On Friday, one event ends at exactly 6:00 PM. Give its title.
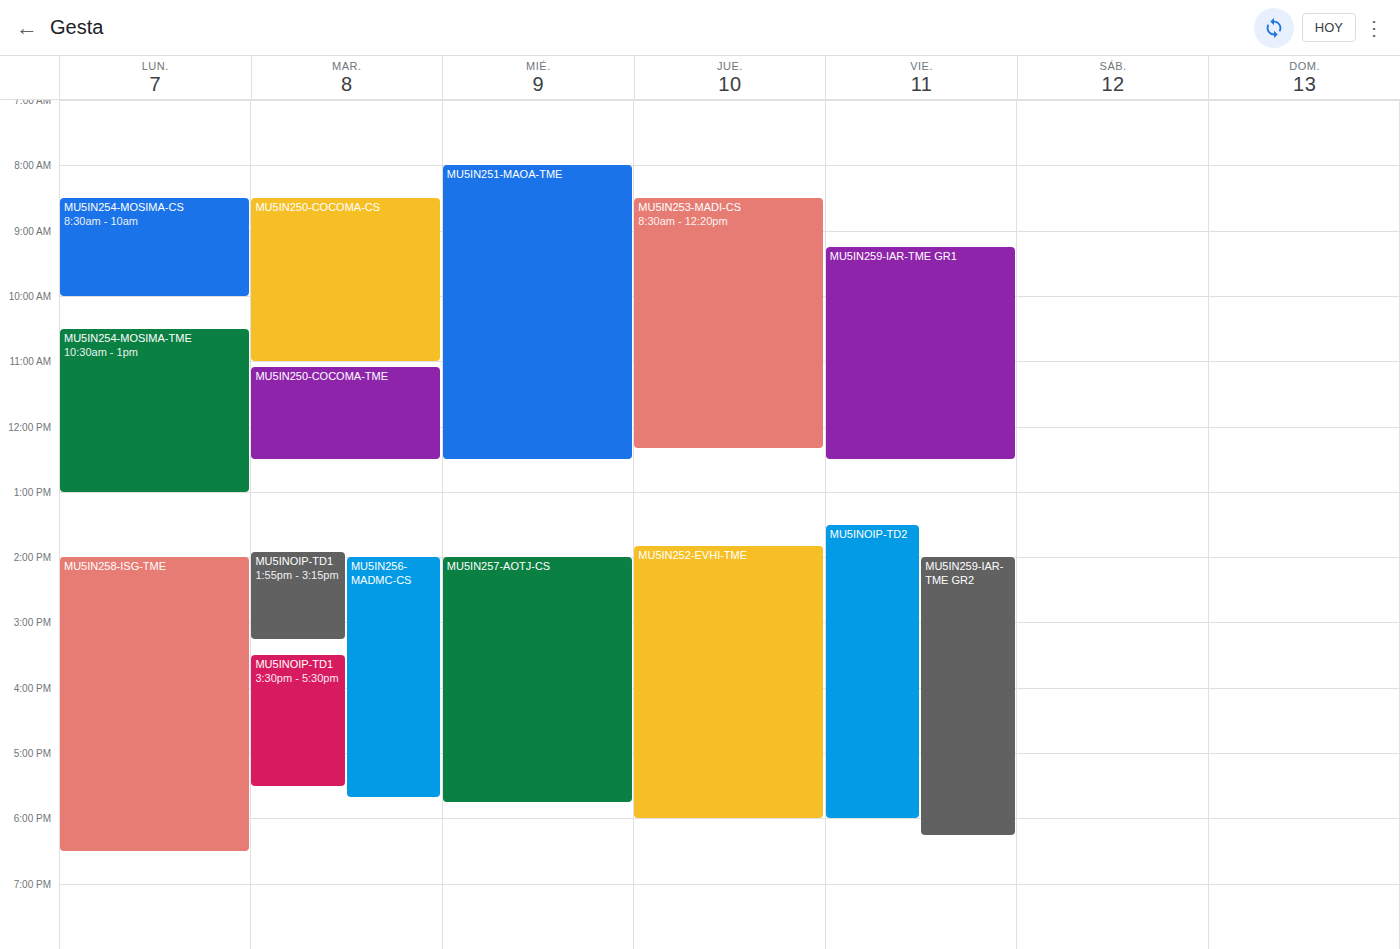
"MU5INOIP-TD2"